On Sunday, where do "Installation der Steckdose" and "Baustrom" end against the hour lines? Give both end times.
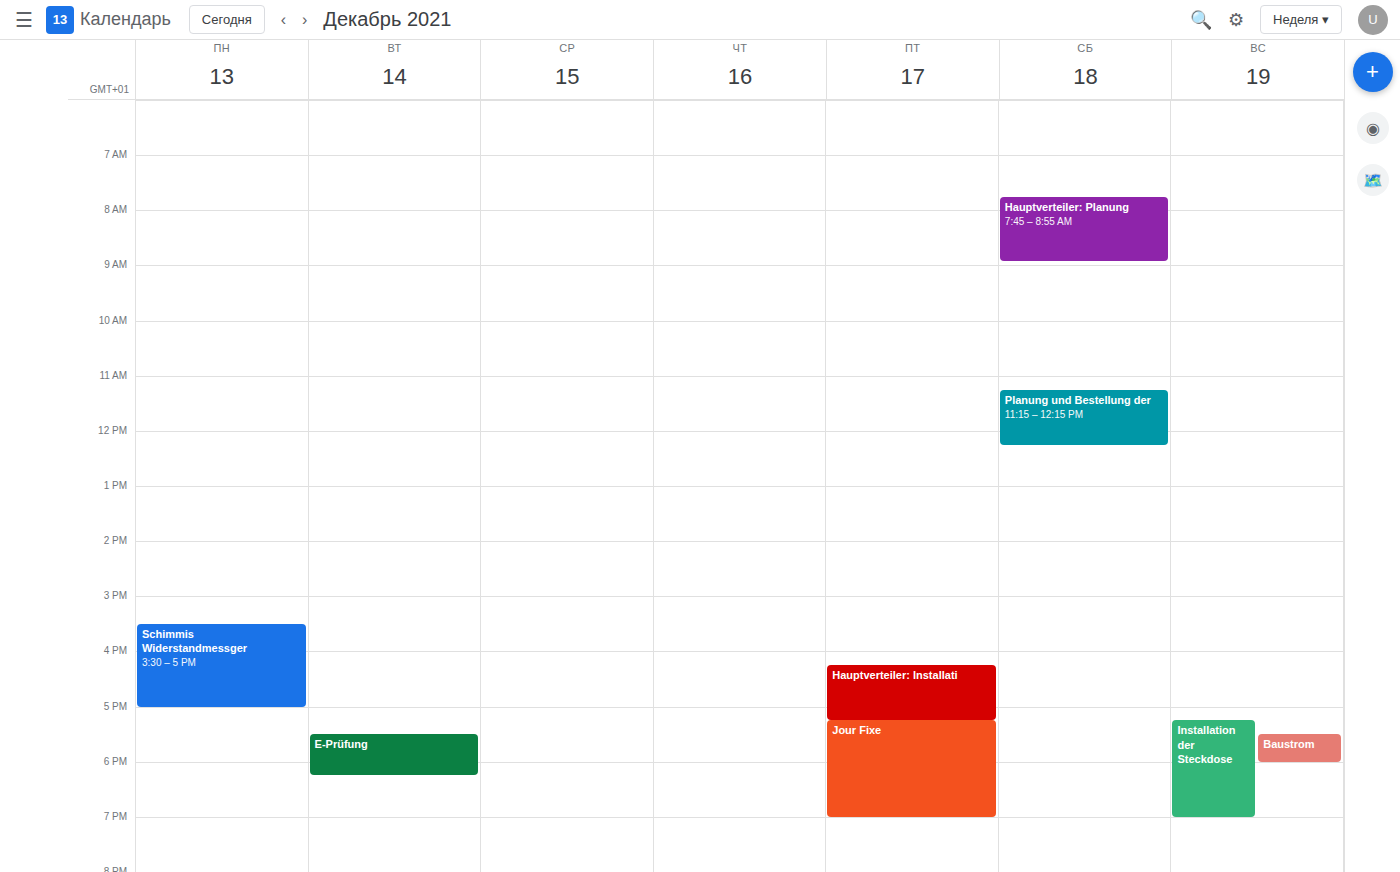
"Installation der Steckdose": 7:00 PM, exactly on the 7 PM line. "Baustrom": 6:00 PM, exactly on the 6 PM line.